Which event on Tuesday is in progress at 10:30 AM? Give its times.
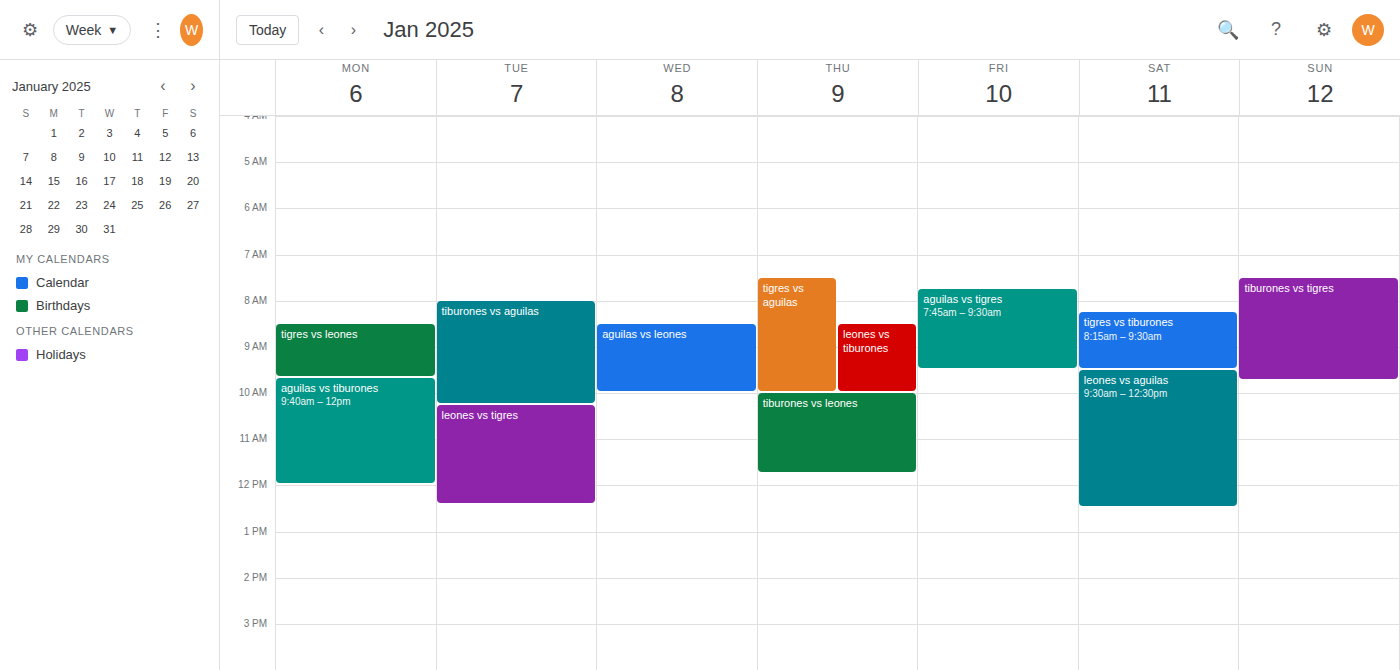
"leones vs tigres", 10:15 AM to 12:25 PM